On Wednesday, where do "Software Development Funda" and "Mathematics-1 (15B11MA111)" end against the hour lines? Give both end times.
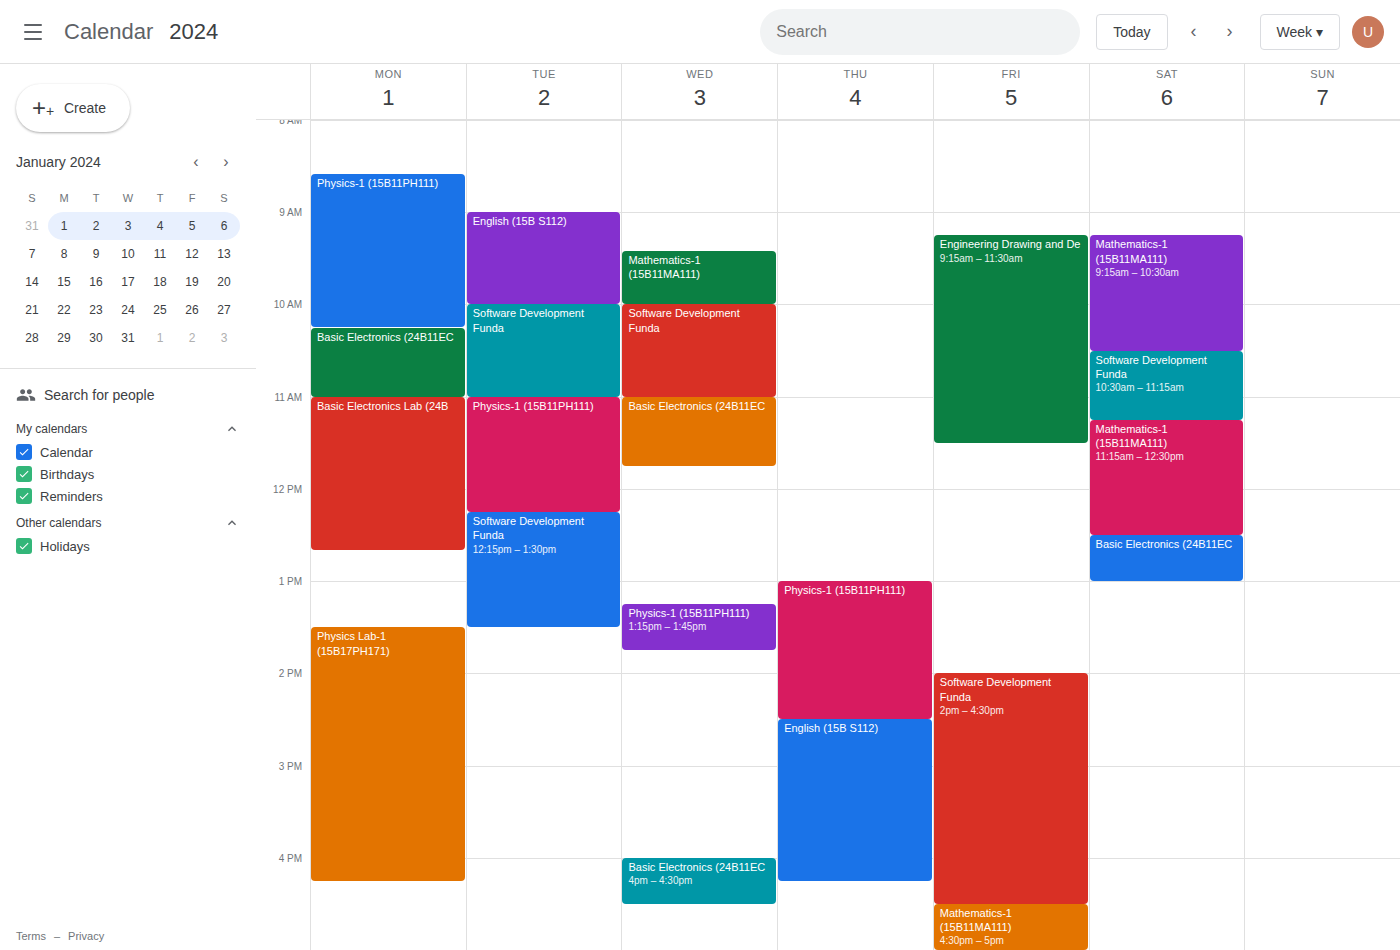
"Software Development Funda": 11:00 AM, exactly on the 11 AM line. "Mathematics-1 (15B11MA111)": 10:00 AM, exactly on the 10 AM line.